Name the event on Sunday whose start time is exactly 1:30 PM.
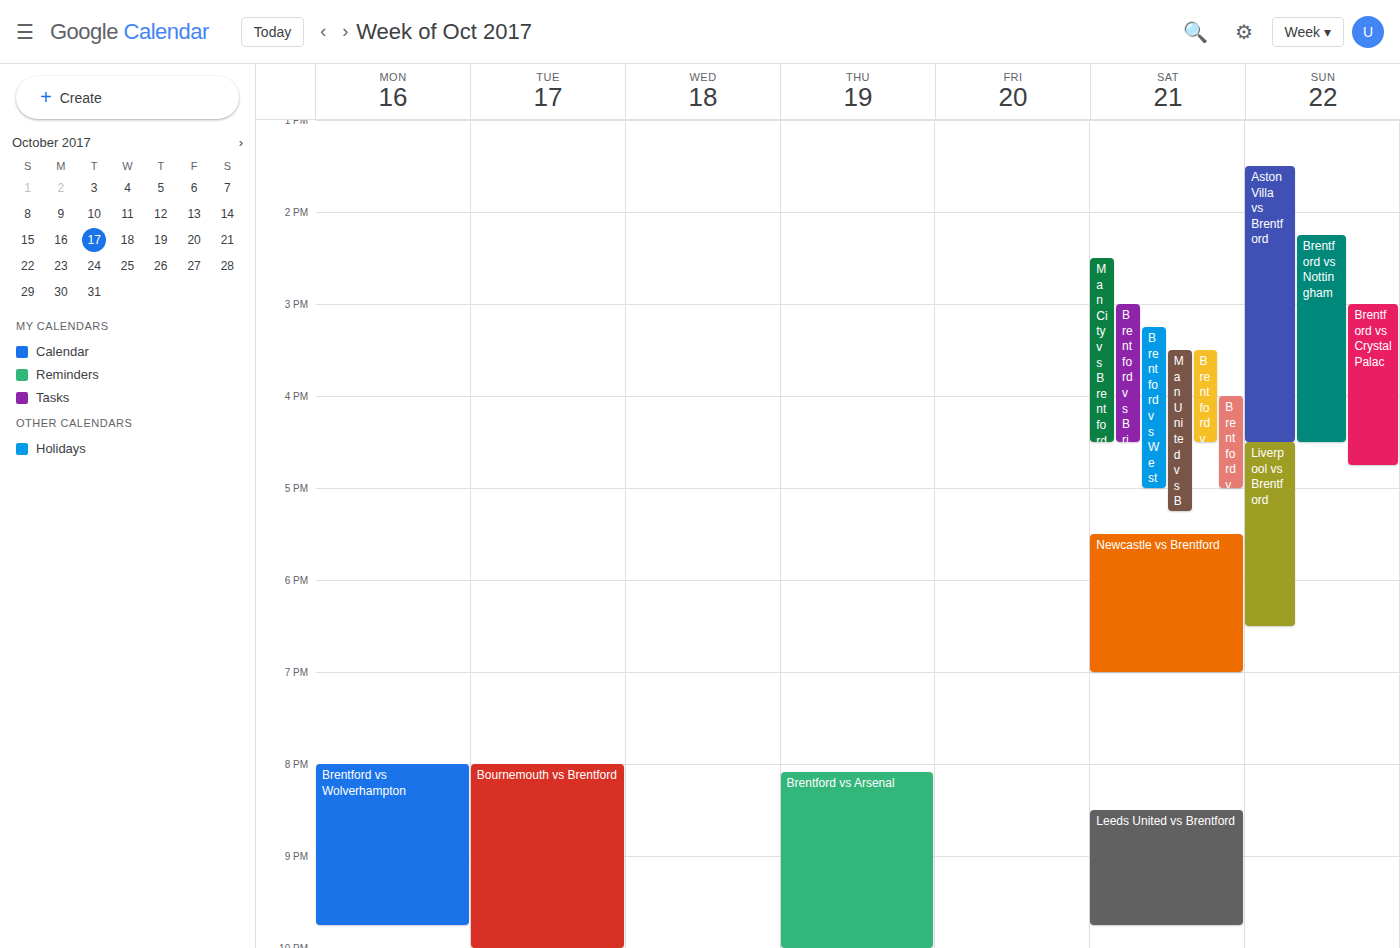
"Aston Villa vs Brentford"